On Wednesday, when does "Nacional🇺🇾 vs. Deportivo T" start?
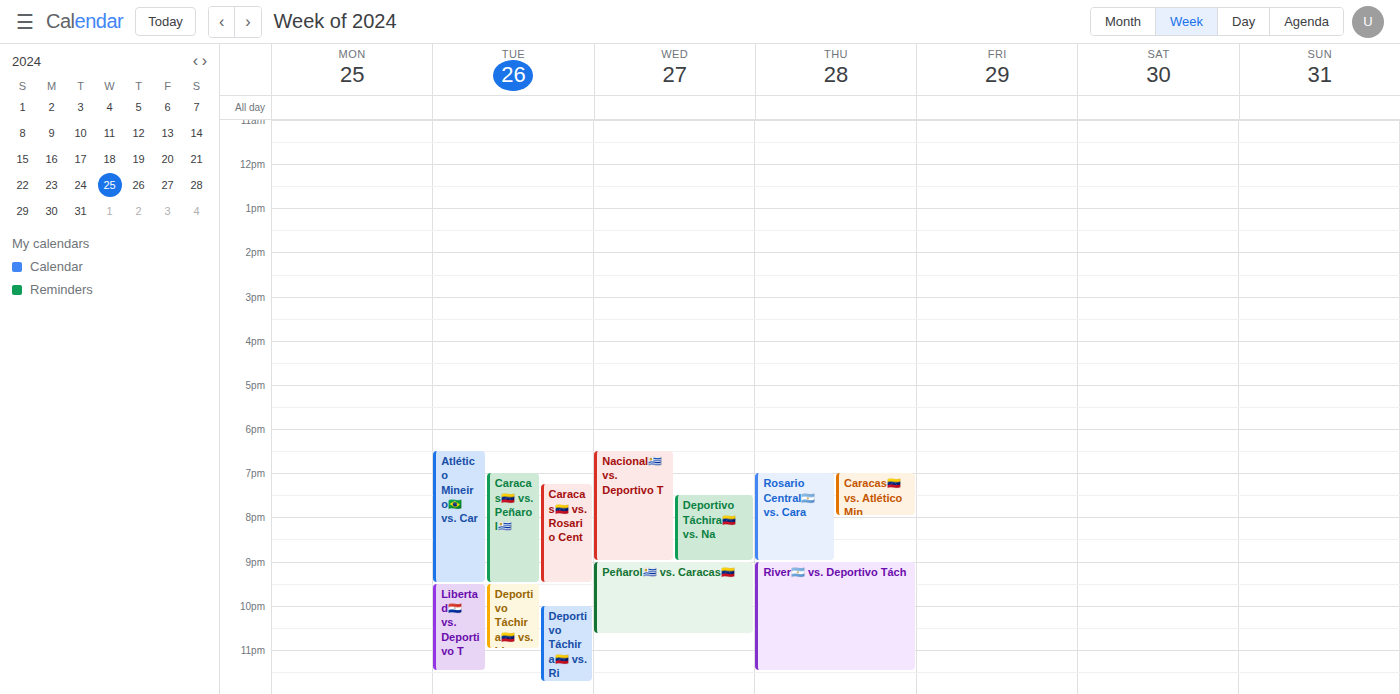
6:30 PM